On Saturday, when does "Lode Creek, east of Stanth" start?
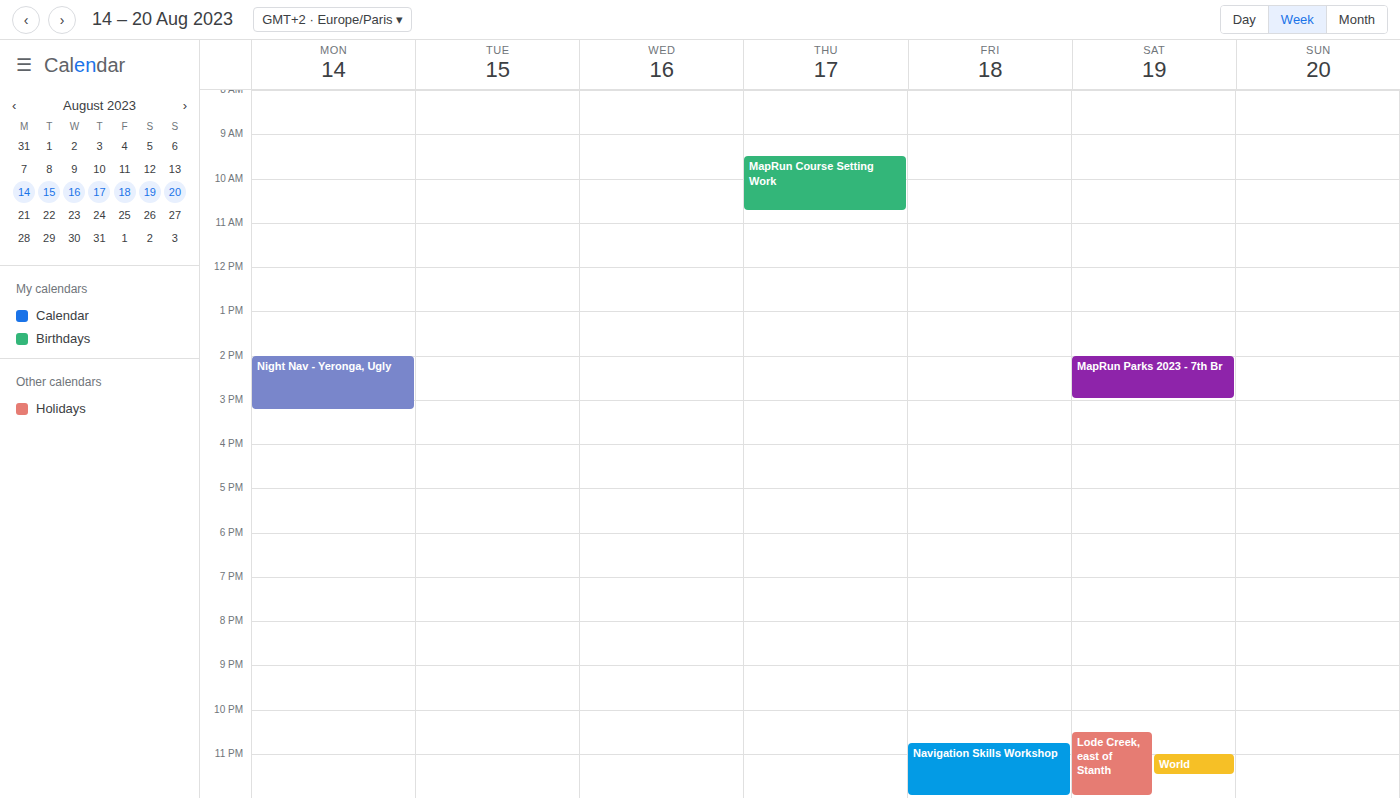
10:30 PM